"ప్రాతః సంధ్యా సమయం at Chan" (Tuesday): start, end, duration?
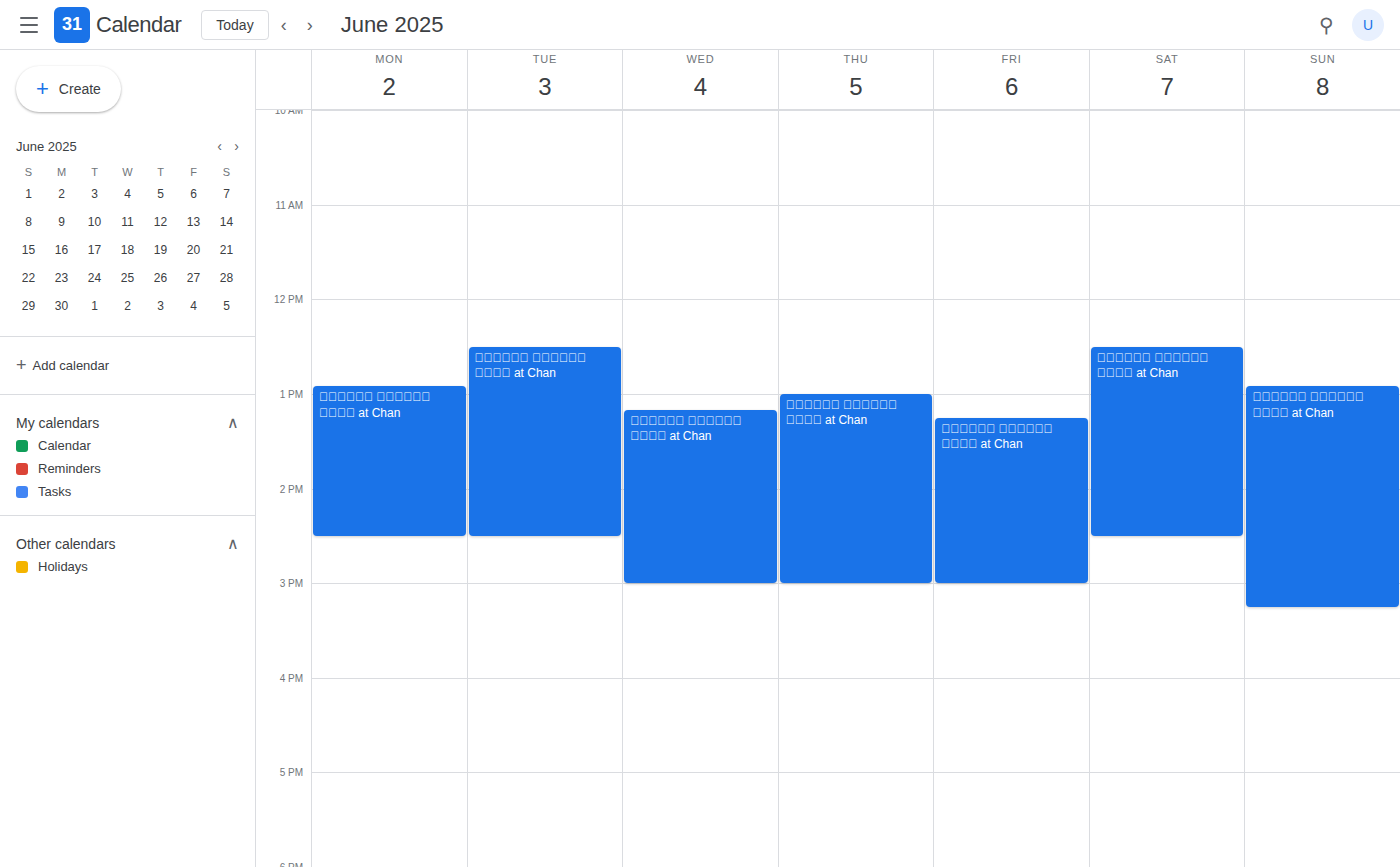
12:30 PM to 2:30 PM, 2 hours